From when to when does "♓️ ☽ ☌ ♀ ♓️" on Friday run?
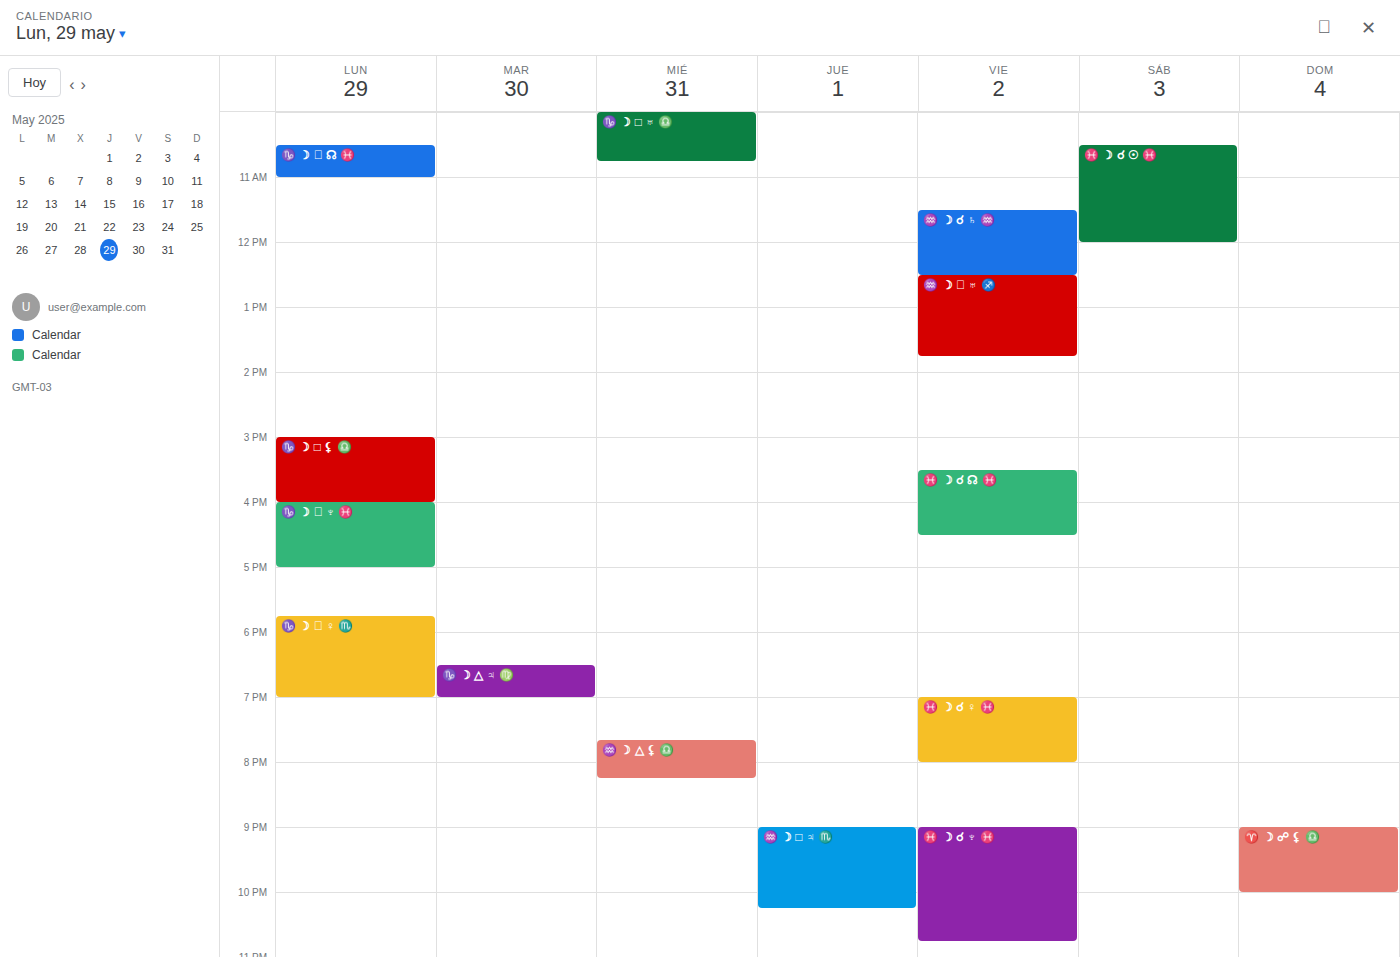
7:00 PM to 8:00 PM